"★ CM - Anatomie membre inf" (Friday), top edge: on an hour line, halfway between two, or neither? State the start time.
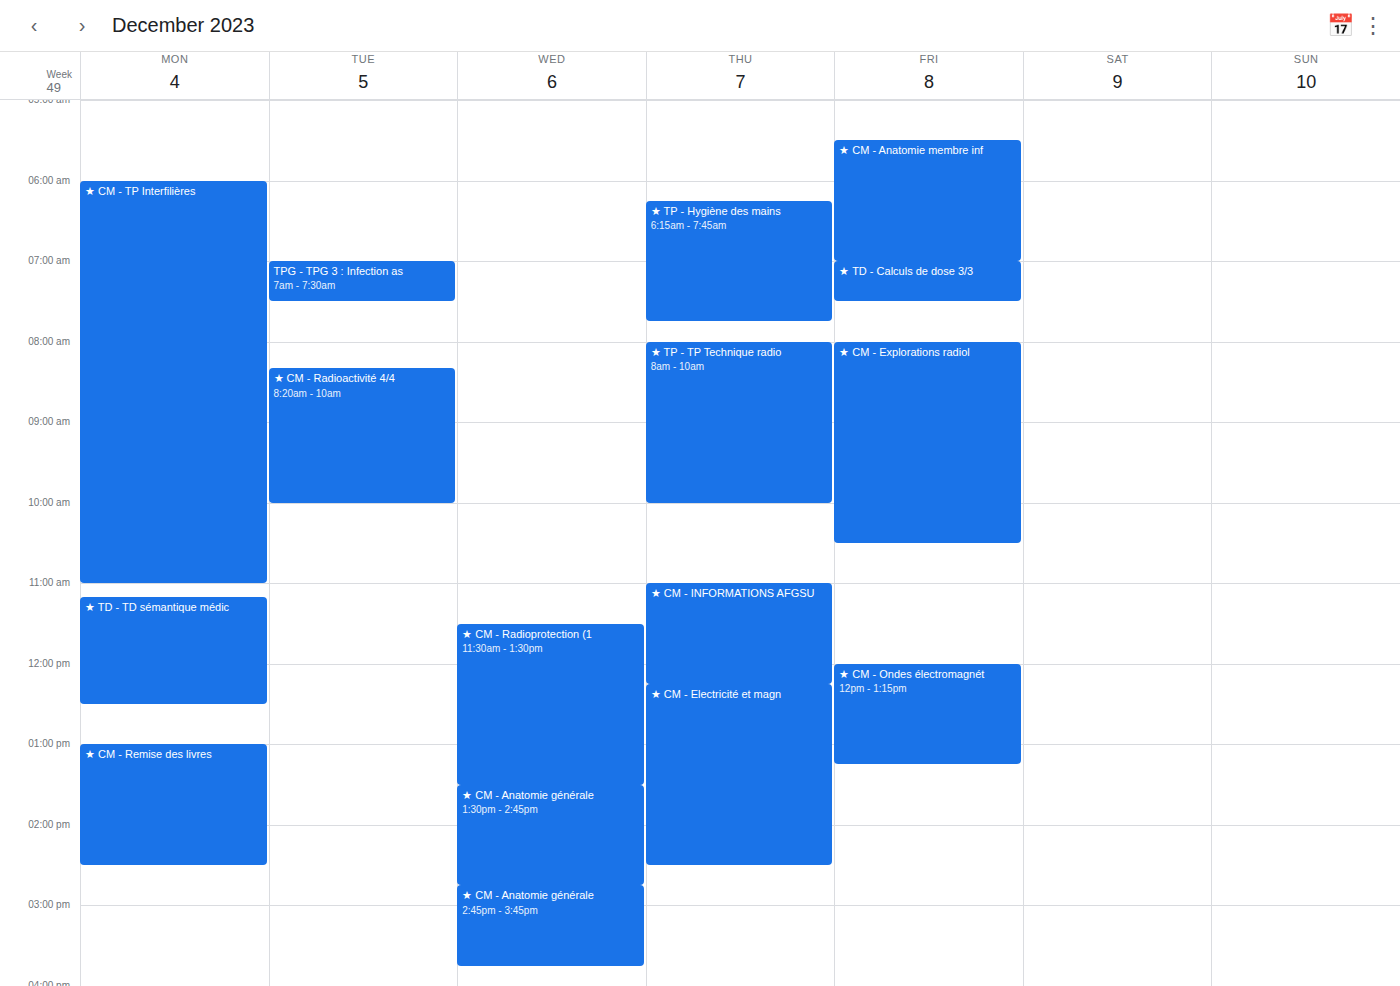
5:30 AM -- halfway between the 5 AM and 6 AM lines.